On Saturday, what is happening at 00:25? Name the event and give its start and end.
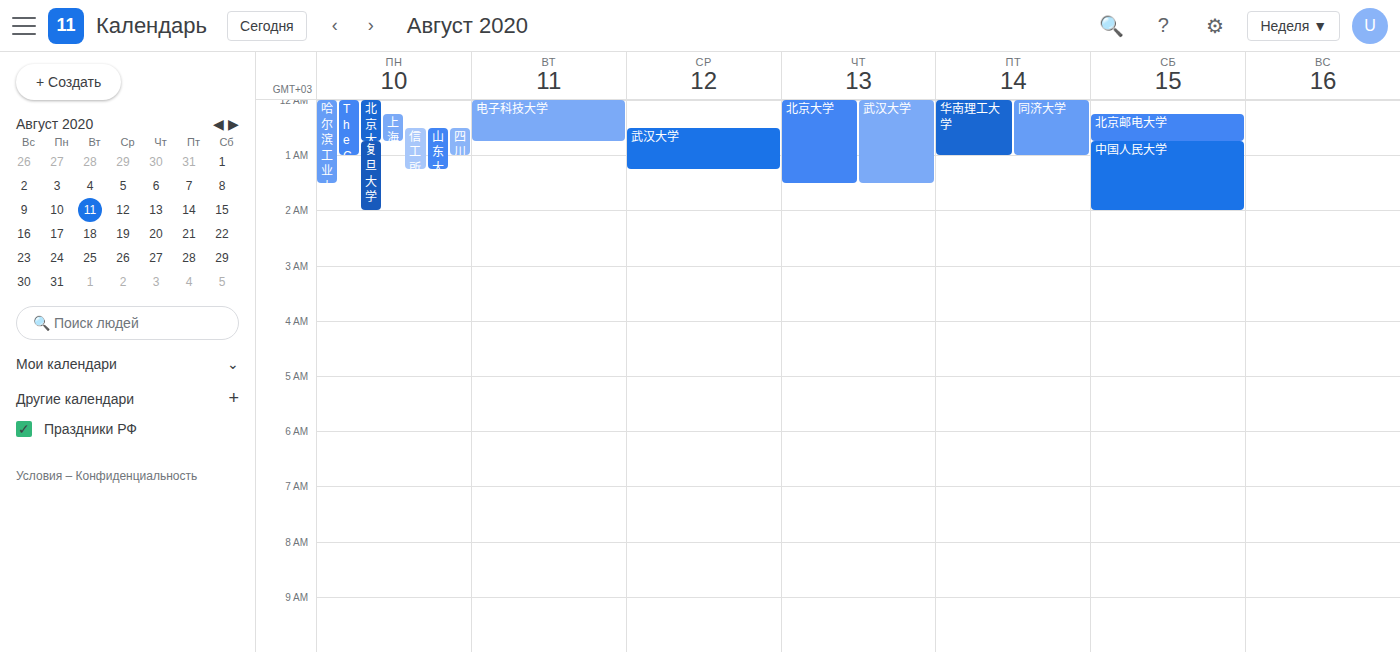
"北京邮电大学", 00:15 to 00:45